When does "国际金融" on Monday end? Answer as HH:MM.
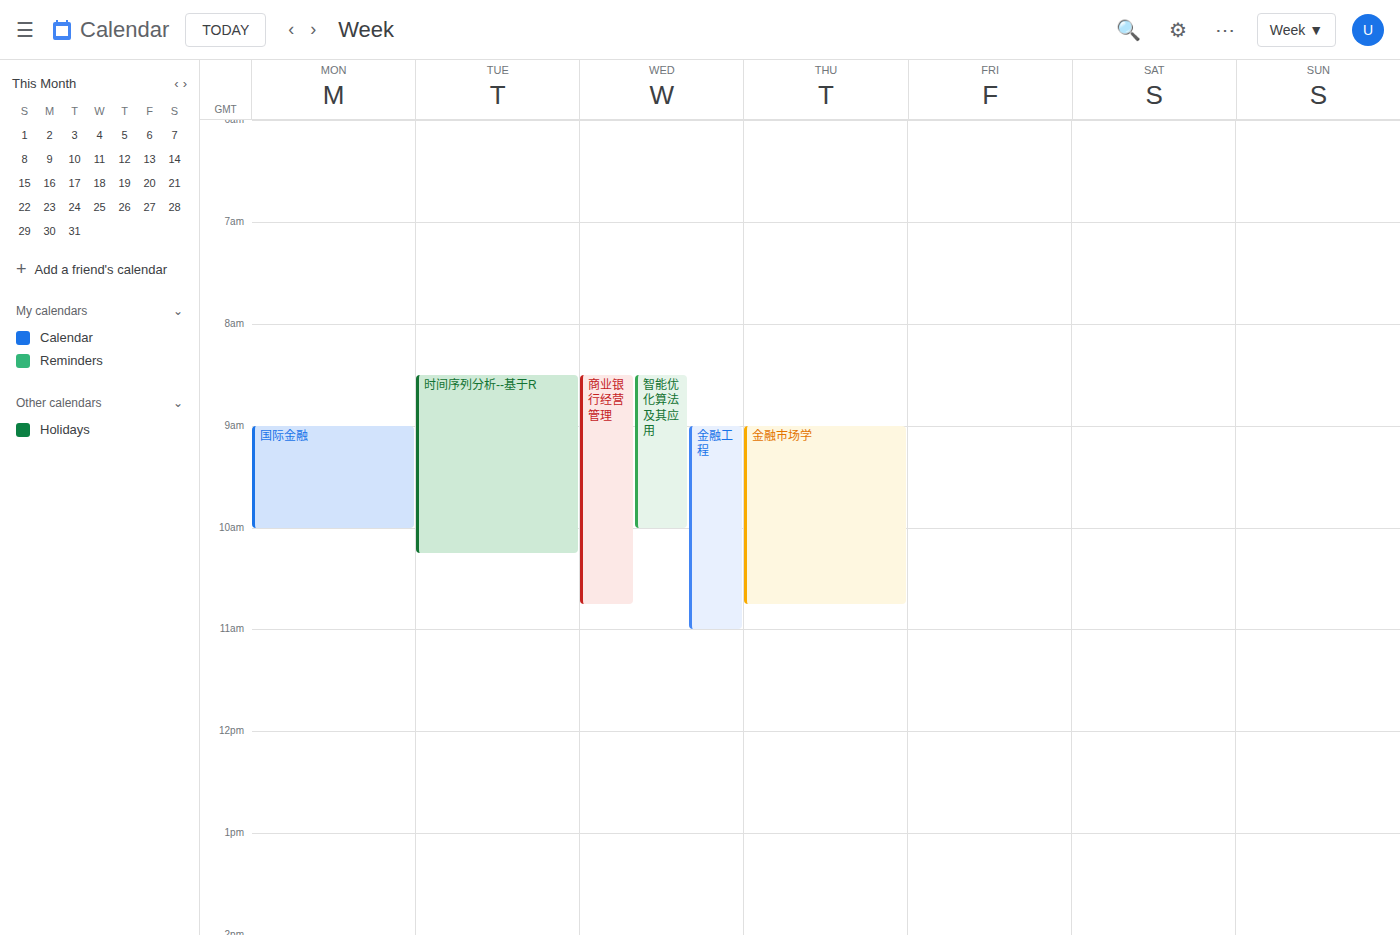
10:00